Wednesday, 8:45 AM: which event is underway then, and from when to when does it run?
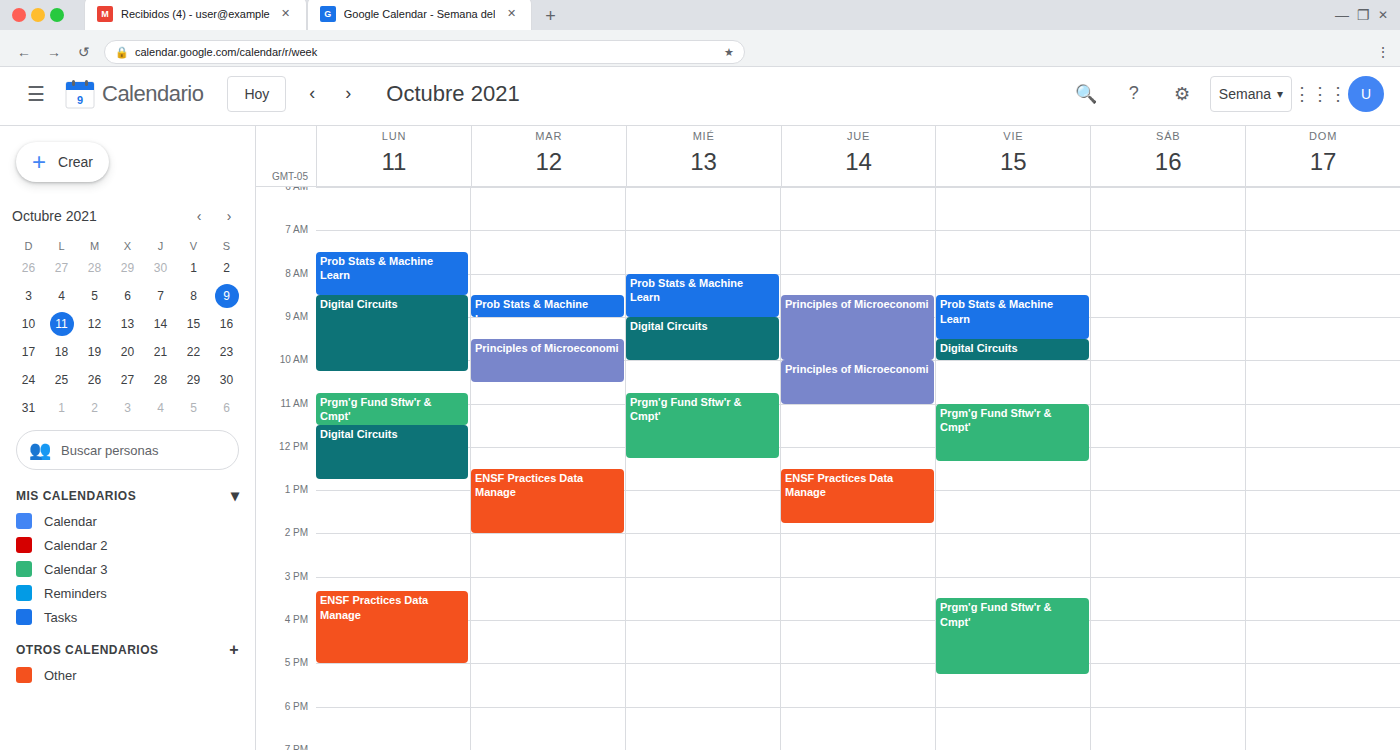
"Prob Stats & Machine Learn", 8:00 AM to 9:00 AM